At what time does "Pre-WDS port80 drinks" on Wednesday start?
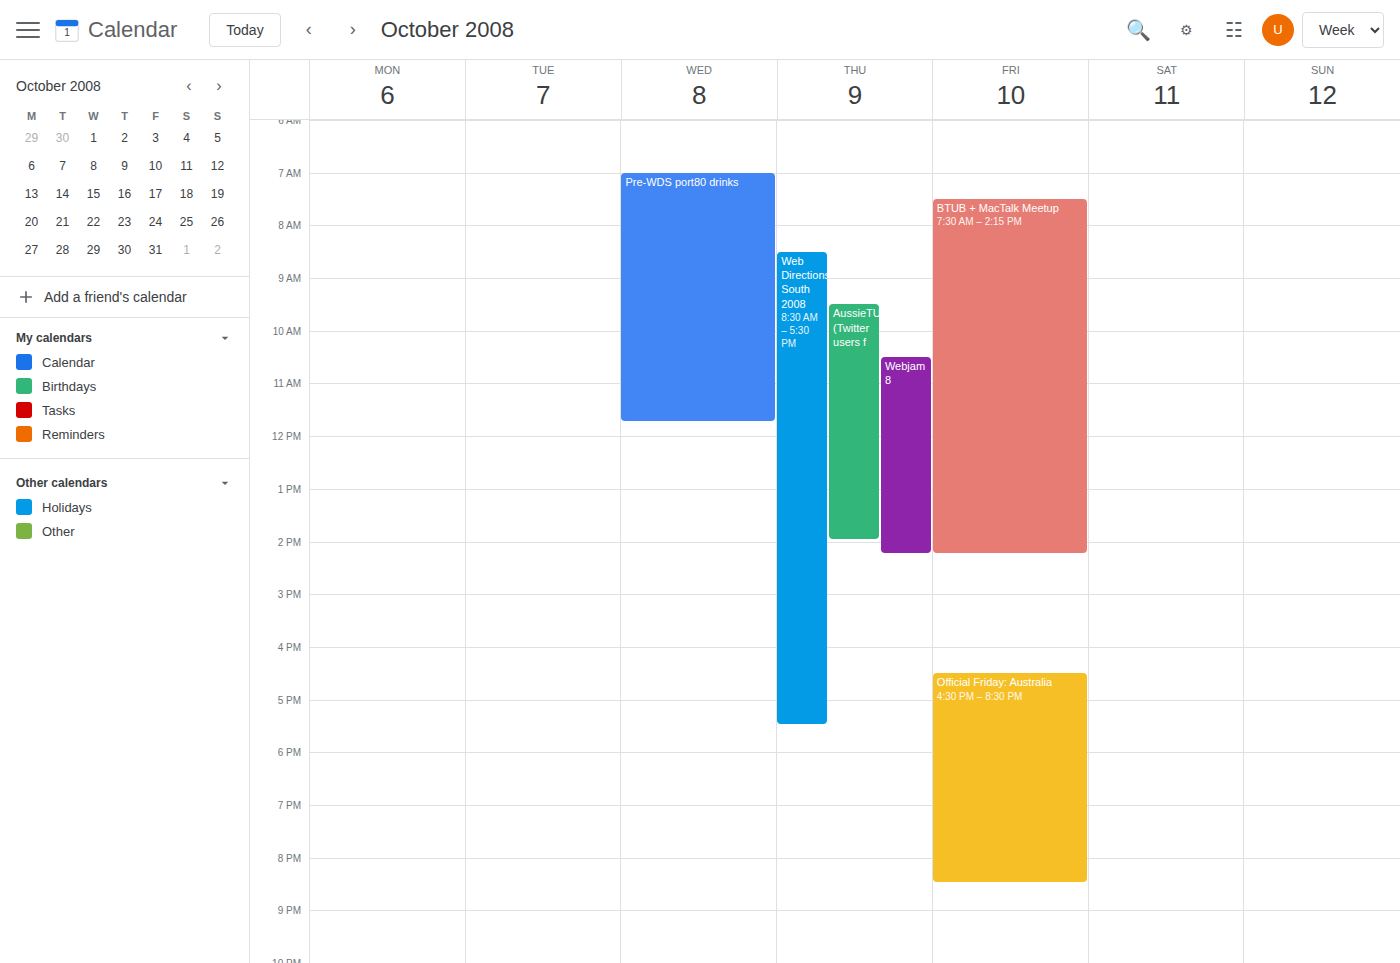
07:00